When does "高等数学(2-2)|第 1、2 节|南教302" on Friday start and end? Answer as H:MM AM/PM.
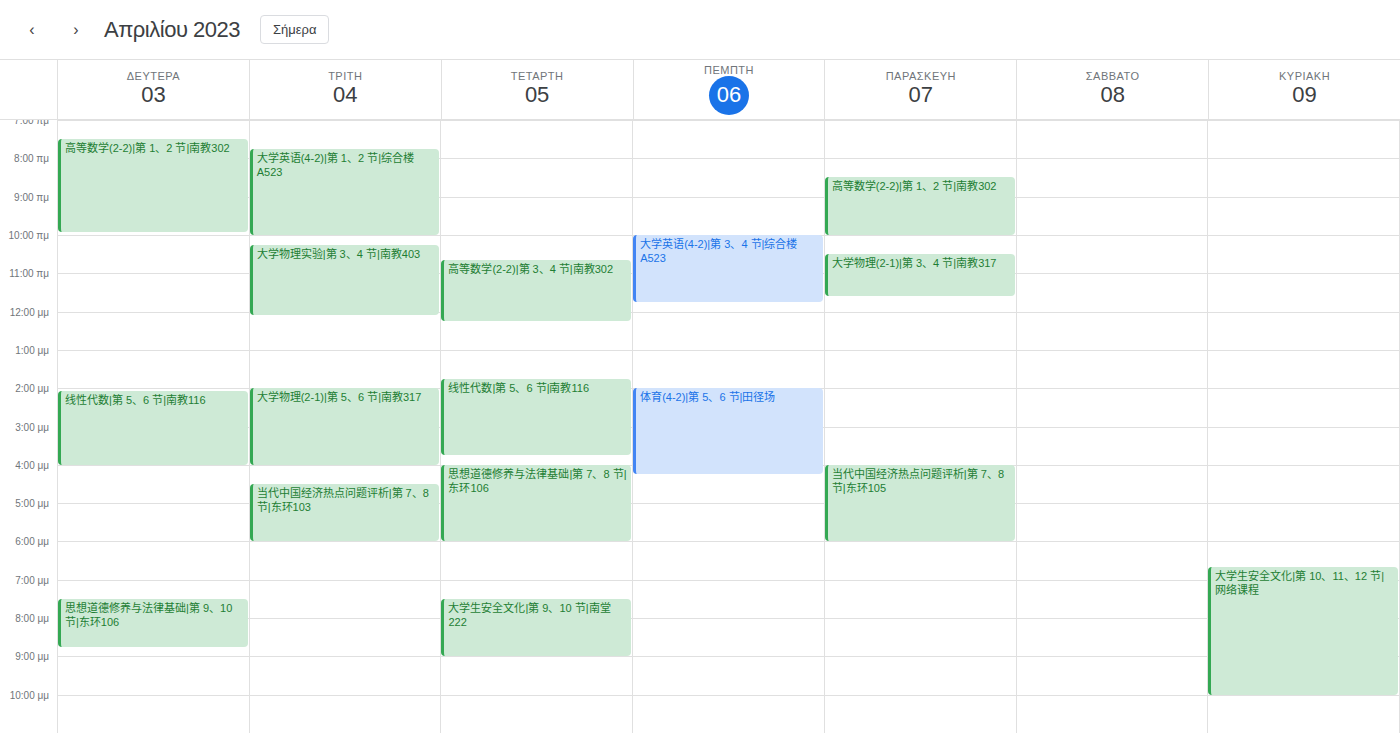
8:30 AM to 10:00 AM